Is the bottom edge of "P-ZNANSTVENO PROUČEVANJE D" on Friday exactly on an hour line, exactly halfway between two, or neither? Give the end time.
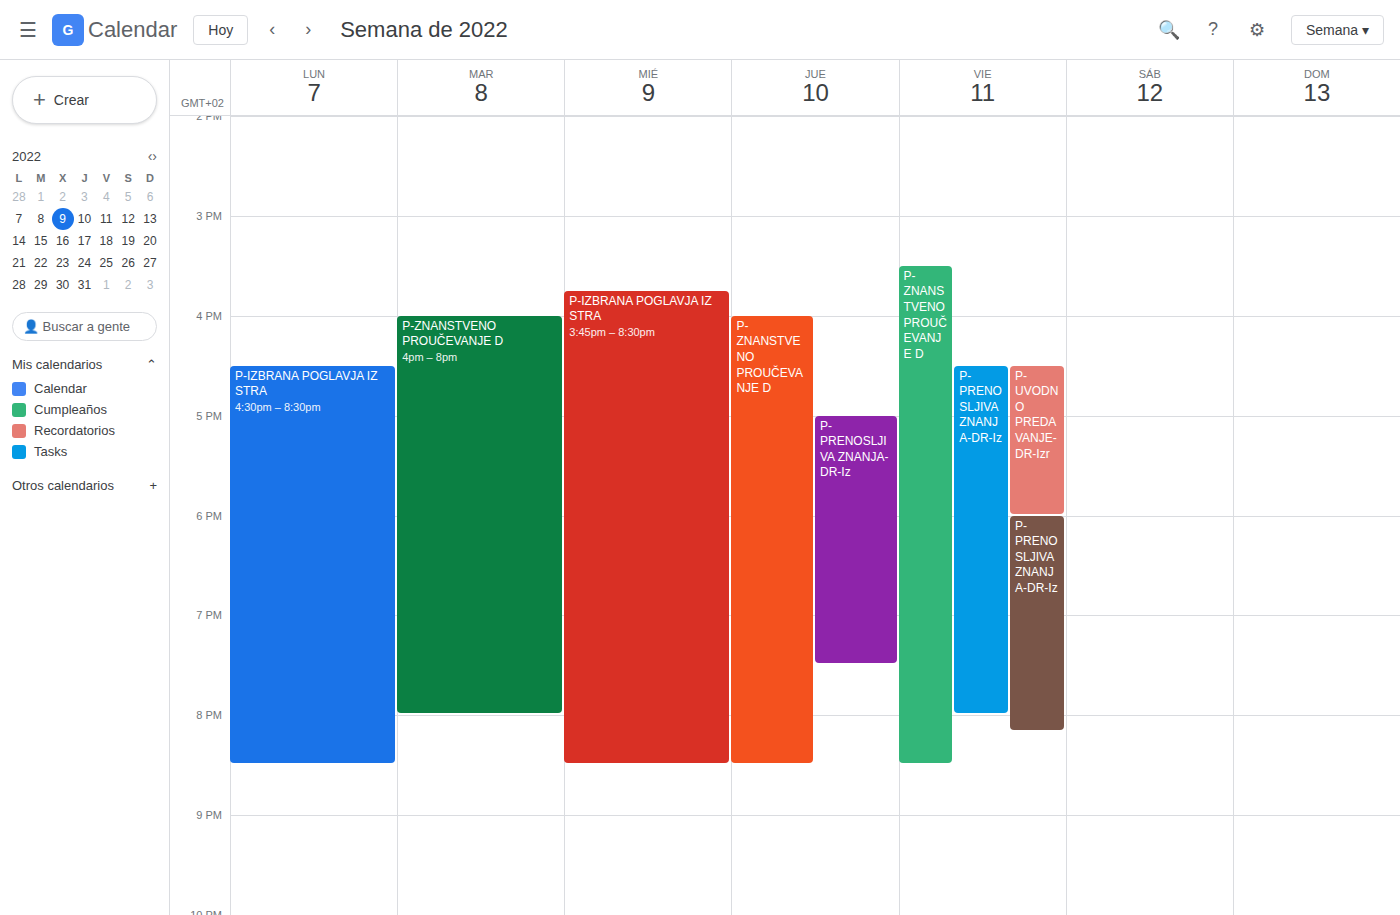
20:30 -- halfway between the 20:00 and 21:00 lines.